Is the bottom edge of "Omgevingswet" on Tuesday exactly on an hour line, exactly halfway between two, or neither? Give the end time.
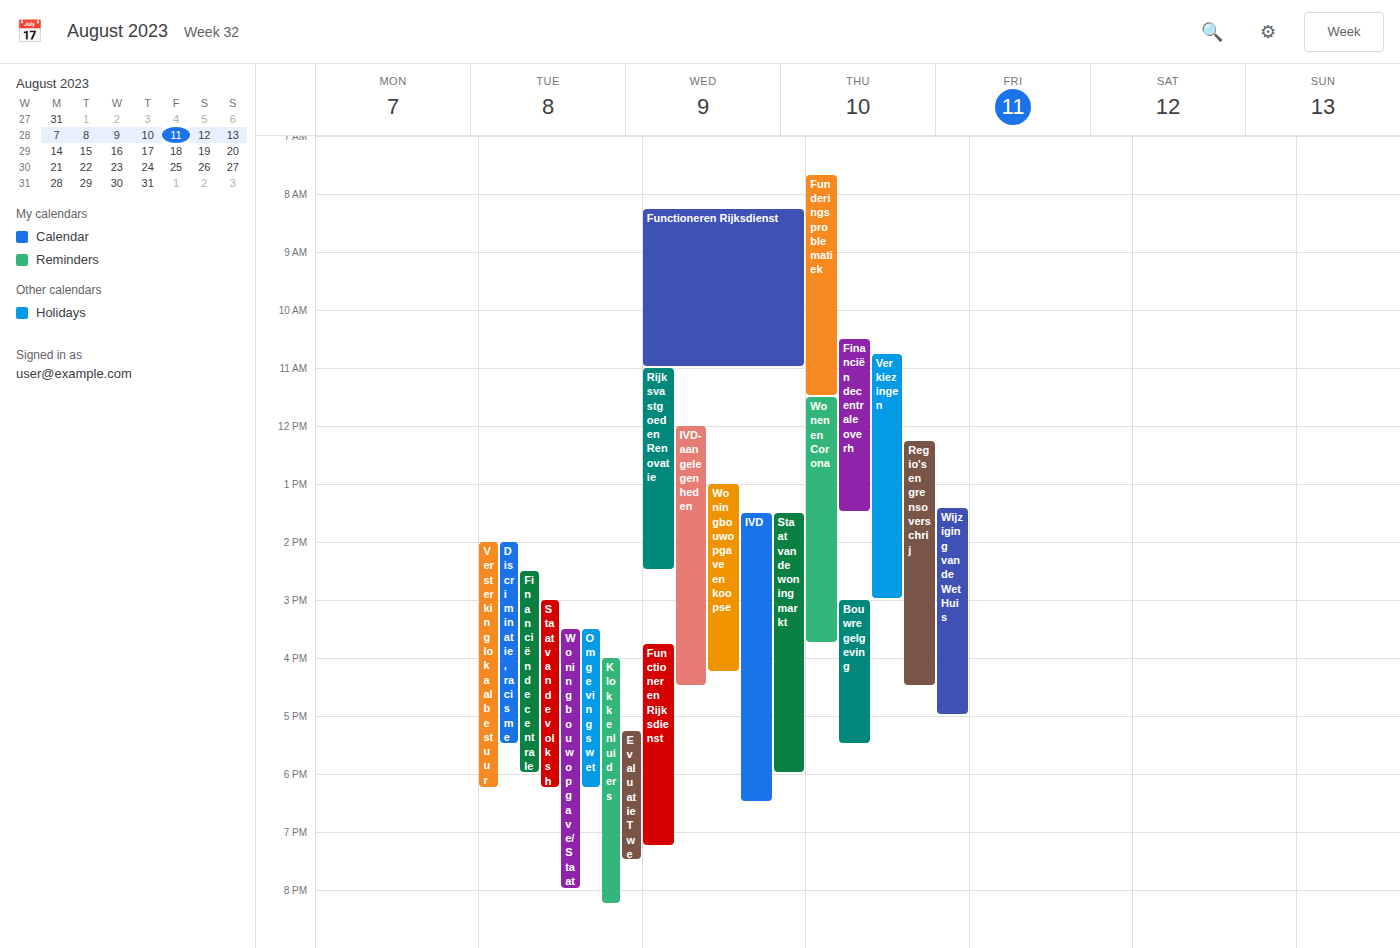
6:15 PM -- neither: a quarter of the way from the 6 PM line to the 7 PM line.